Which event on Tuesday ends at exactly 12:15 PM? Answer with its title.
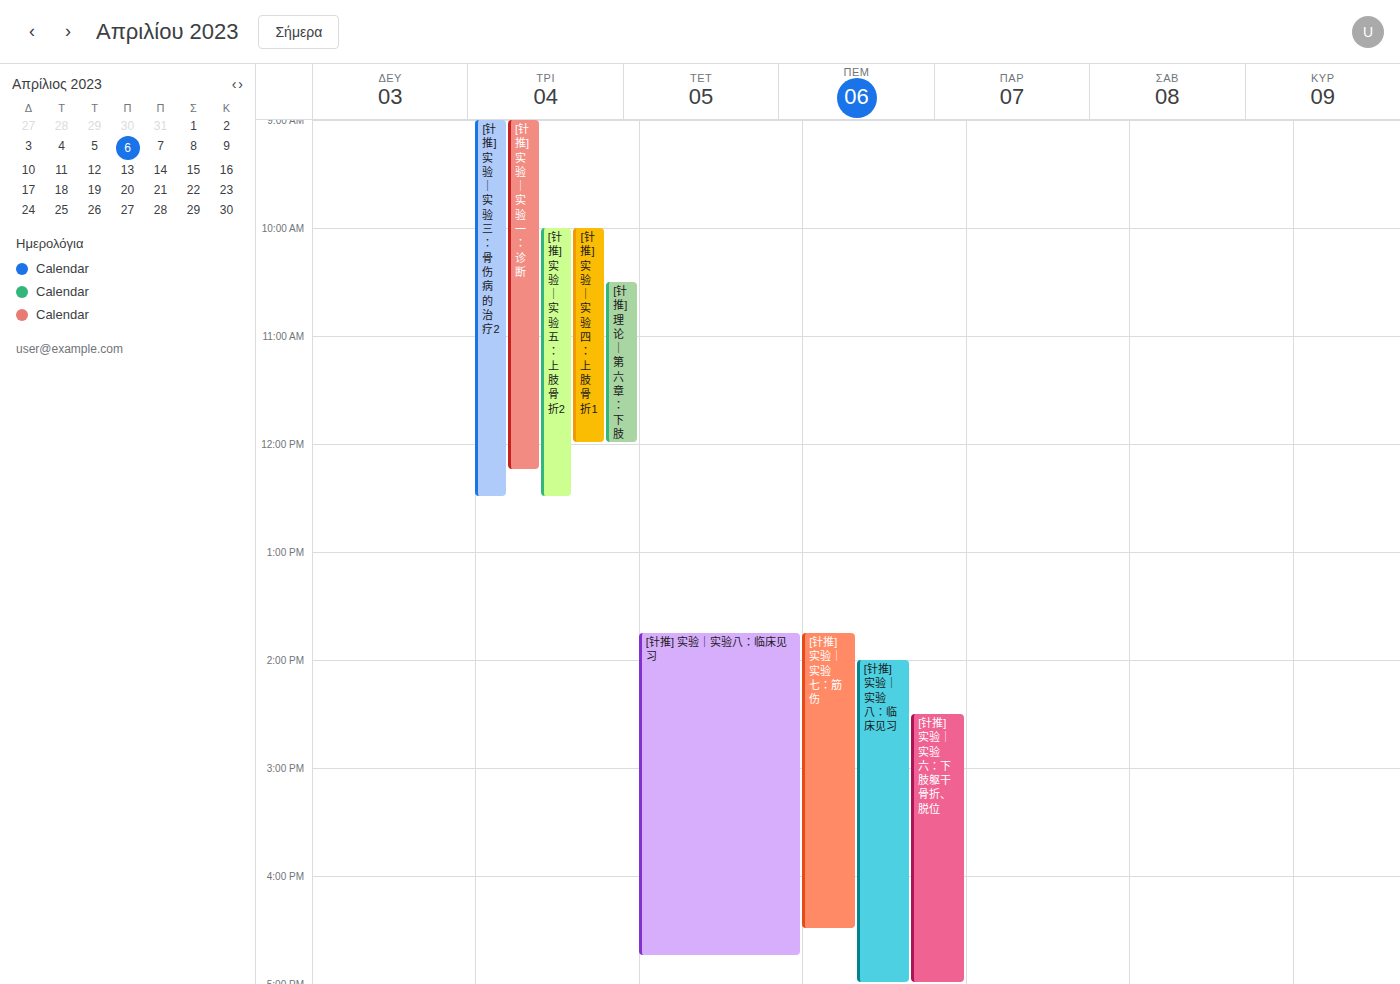
"[针推] 实验｜实验一：诊断"